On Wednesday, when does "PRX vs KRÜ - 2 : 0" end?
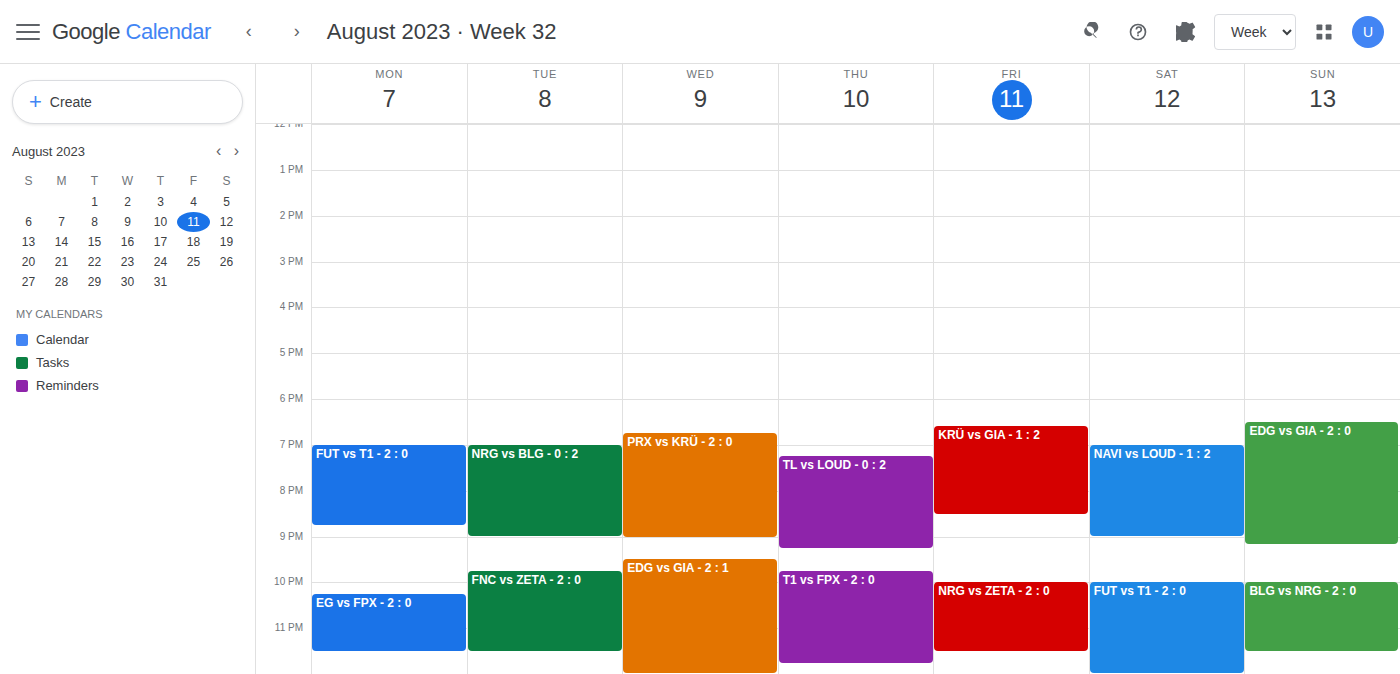
9:00 PM